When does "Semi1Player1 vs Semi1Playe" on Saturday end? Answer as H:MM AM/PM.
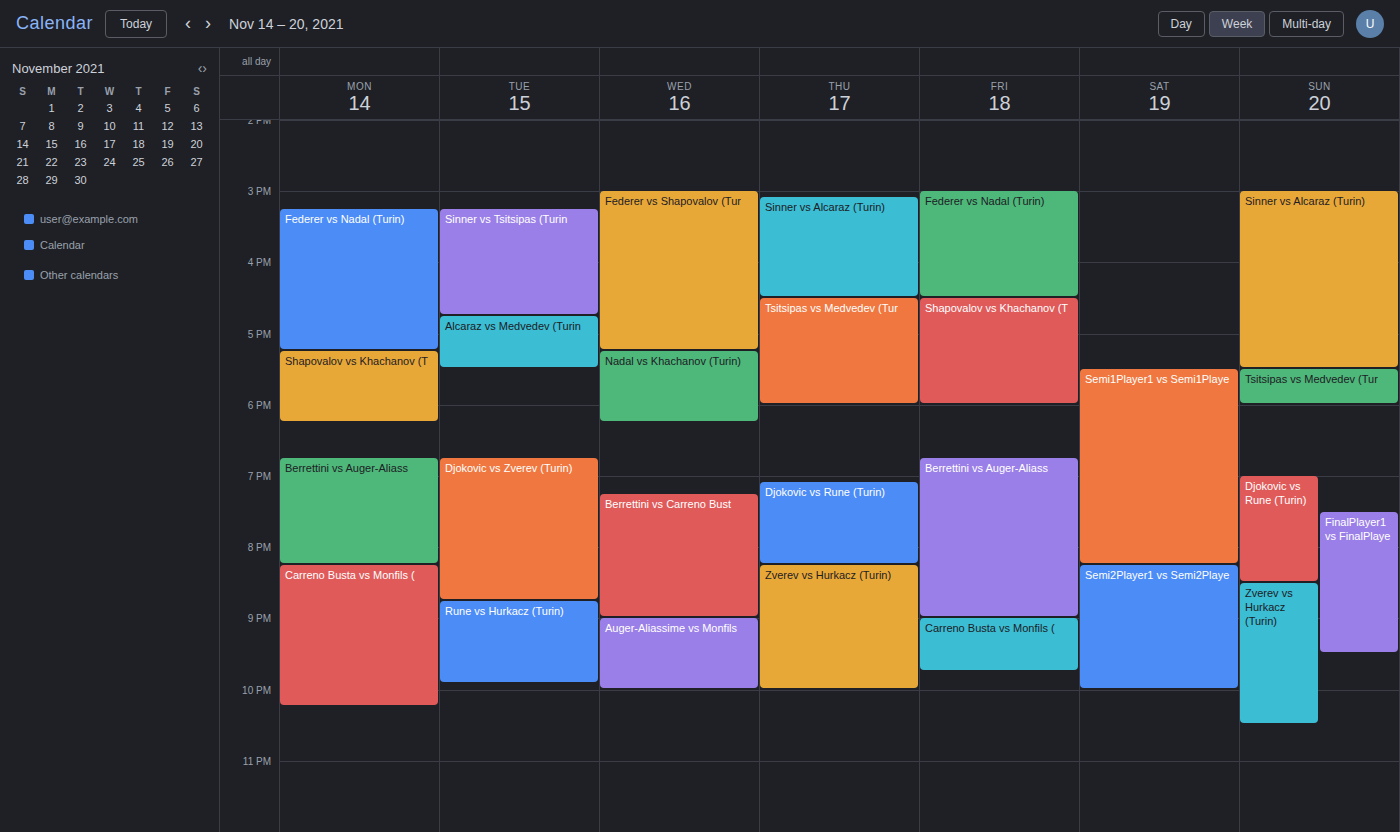
8:15 PM